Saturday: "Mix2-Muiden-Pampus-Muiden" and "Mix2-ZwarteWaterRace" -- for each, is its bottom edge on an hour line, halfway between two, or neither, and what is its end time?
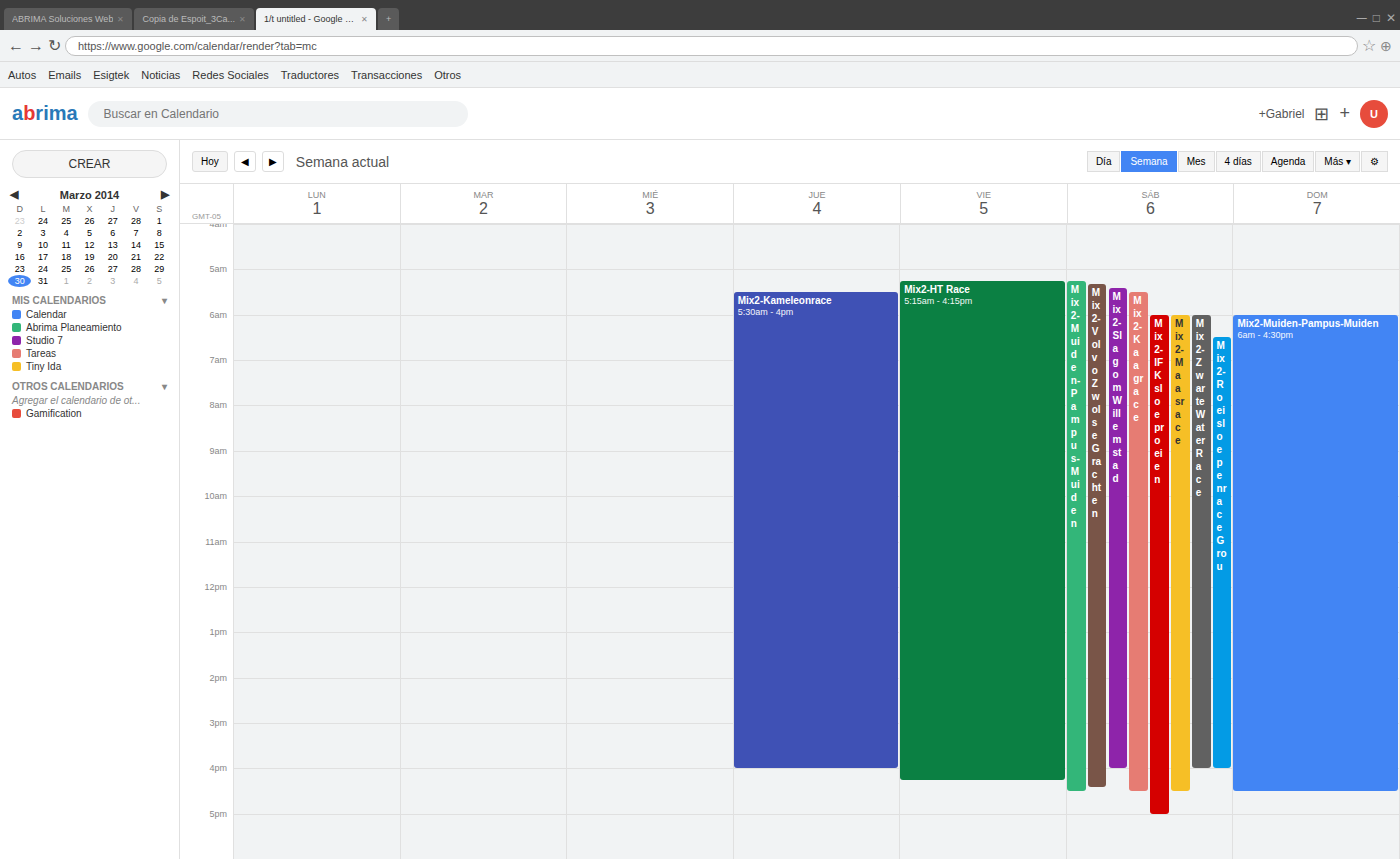
"Mix2-Muiden-Pampus-Muiden": 16:30, halfway between the 16:00 and 17:00 lines. "Mix2-ZwarteWaterRace": 16:00, exactly on the 16:00 line.